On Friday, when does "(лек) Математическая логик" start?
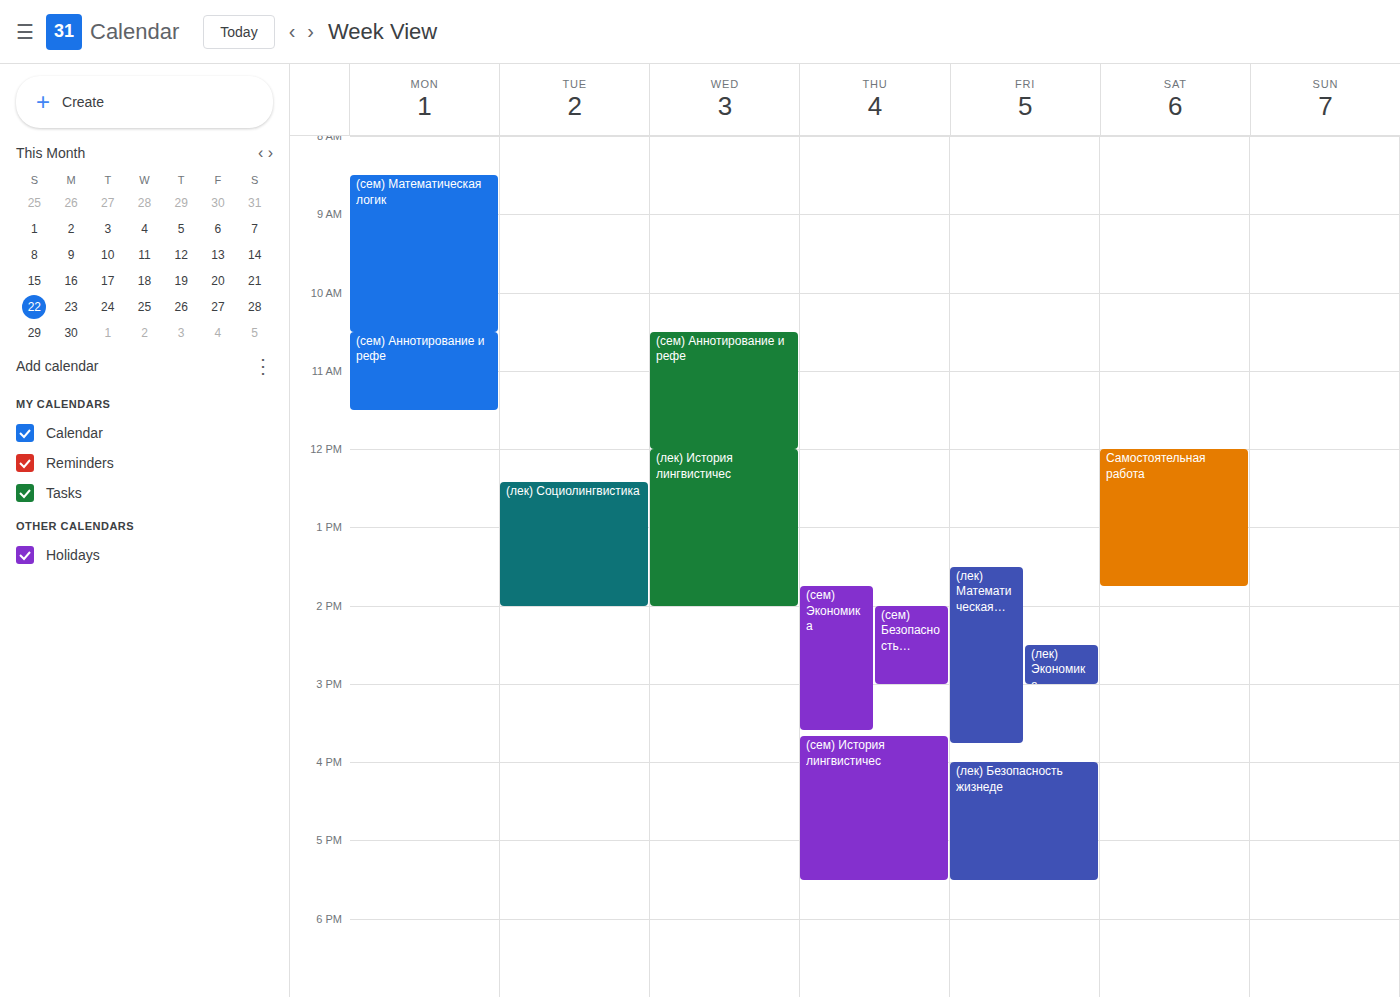
1:30 PM